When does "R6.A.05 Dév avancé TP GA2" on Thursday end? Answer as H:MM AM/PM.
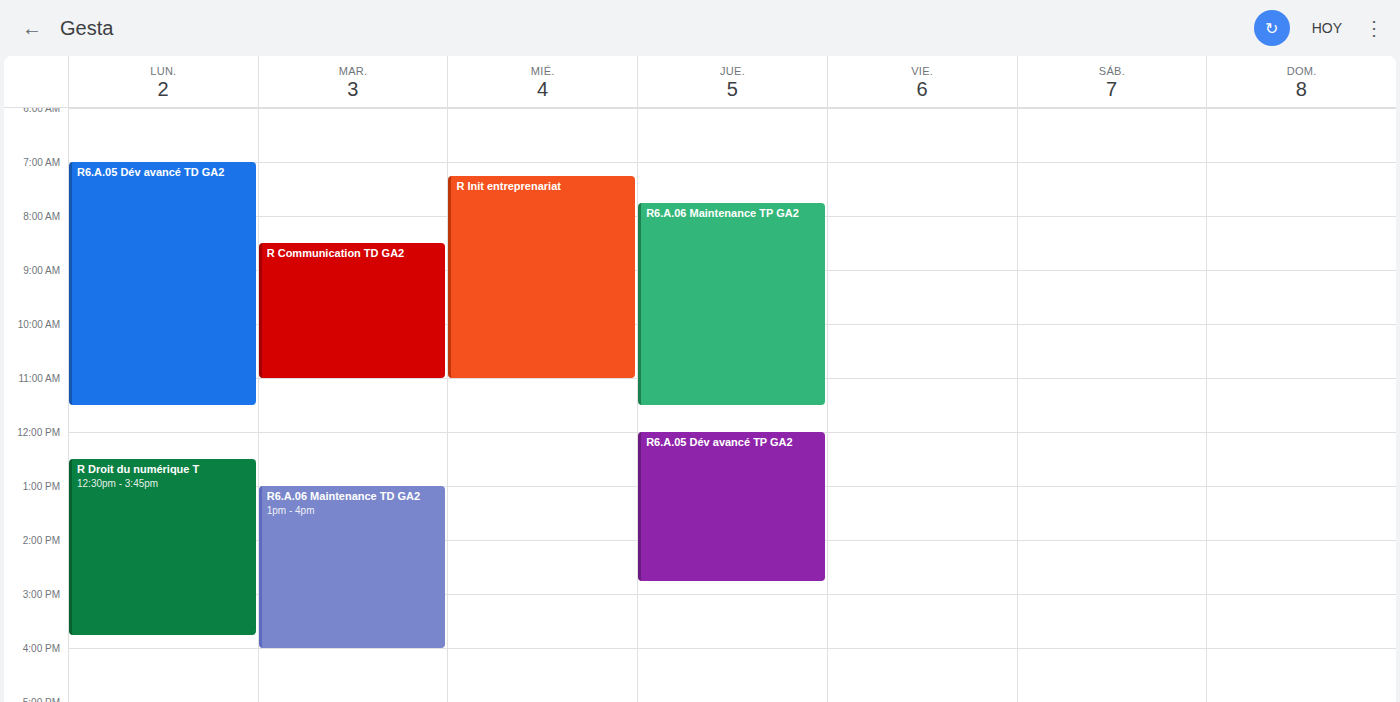
2:45 PM